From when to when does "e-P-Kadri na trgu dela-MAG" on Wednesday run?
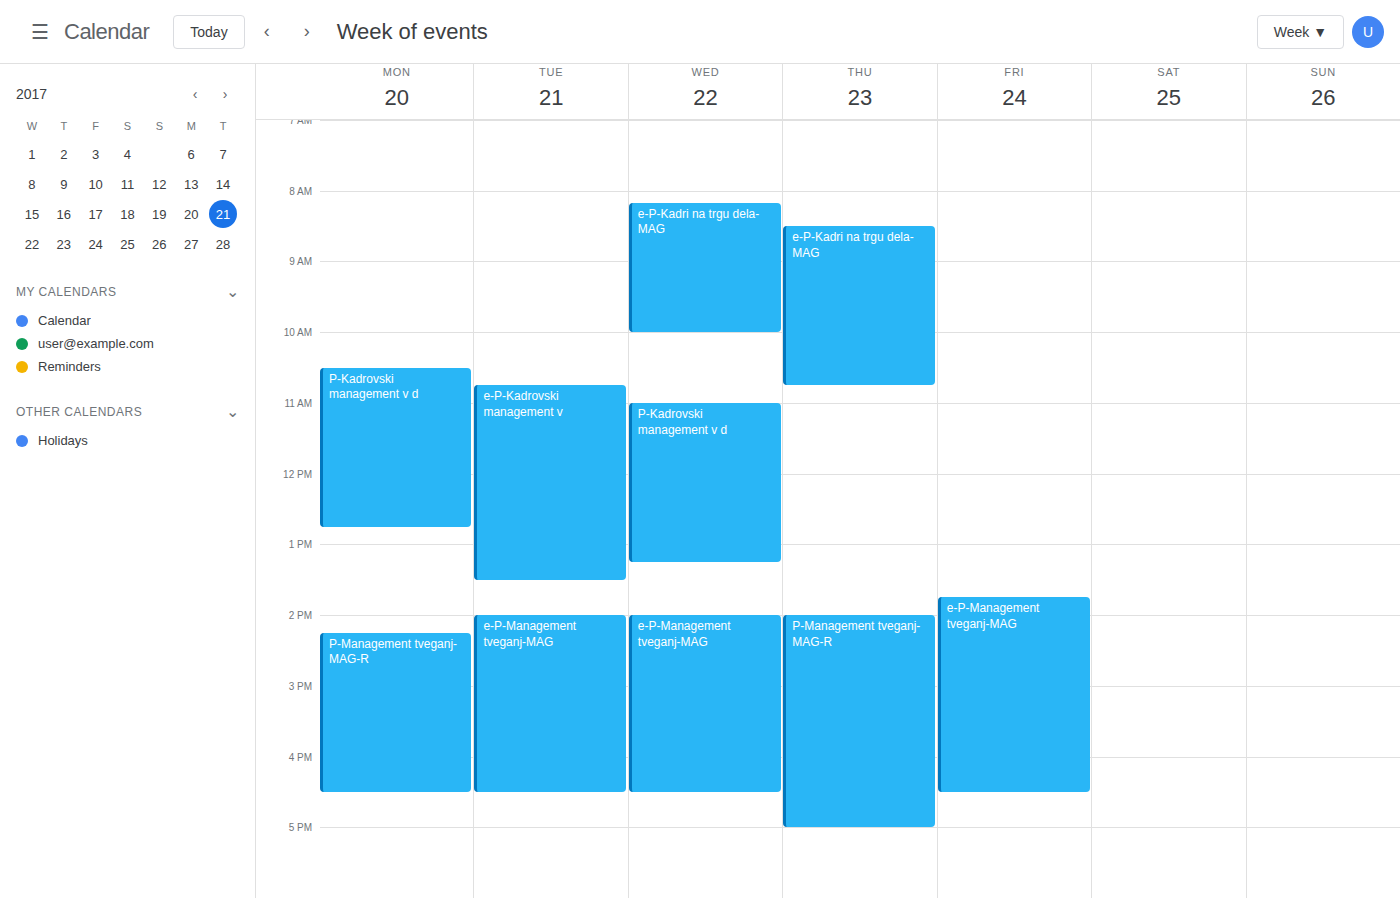
8:10 AM to 10:00 AM